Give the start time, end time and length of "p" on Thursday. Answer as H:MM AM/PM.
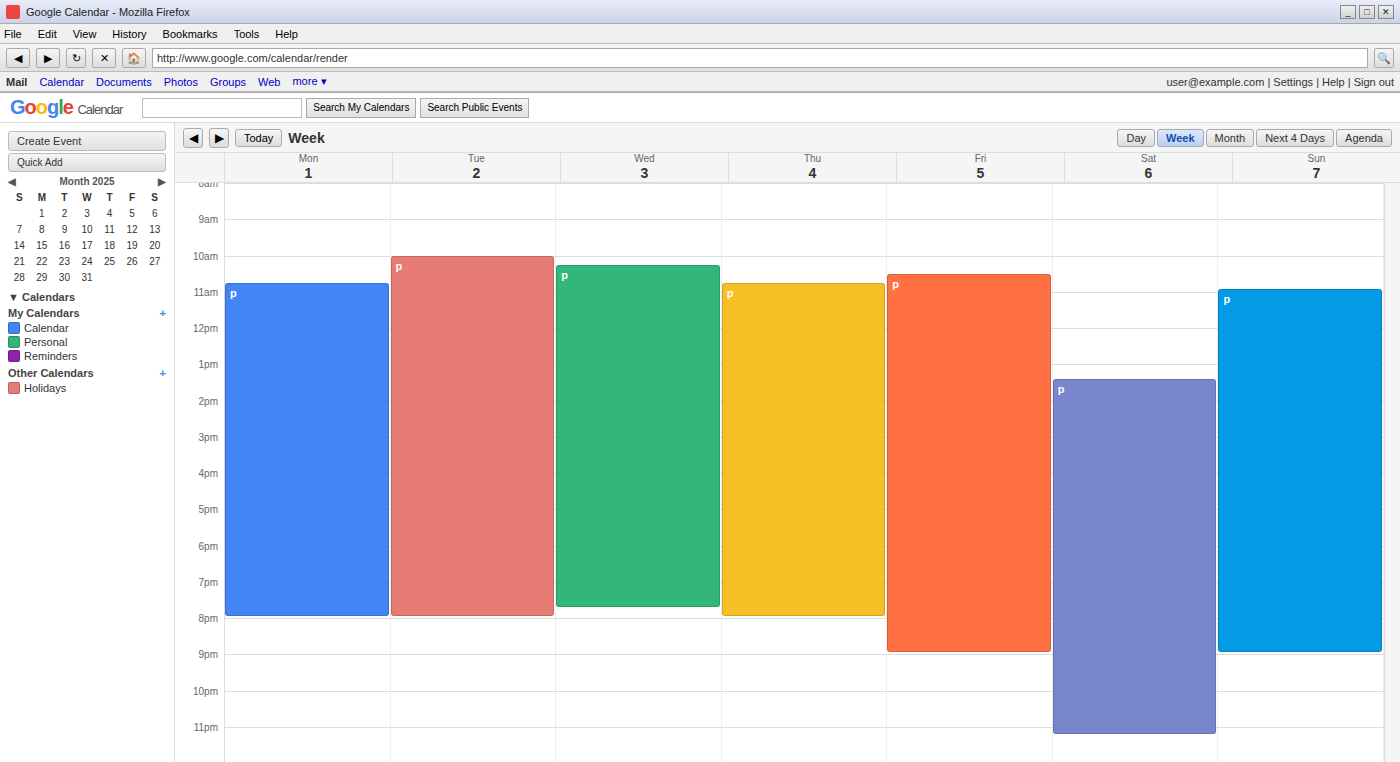
10:45 AM to 8:00 PM, 9 hours 15 minutes